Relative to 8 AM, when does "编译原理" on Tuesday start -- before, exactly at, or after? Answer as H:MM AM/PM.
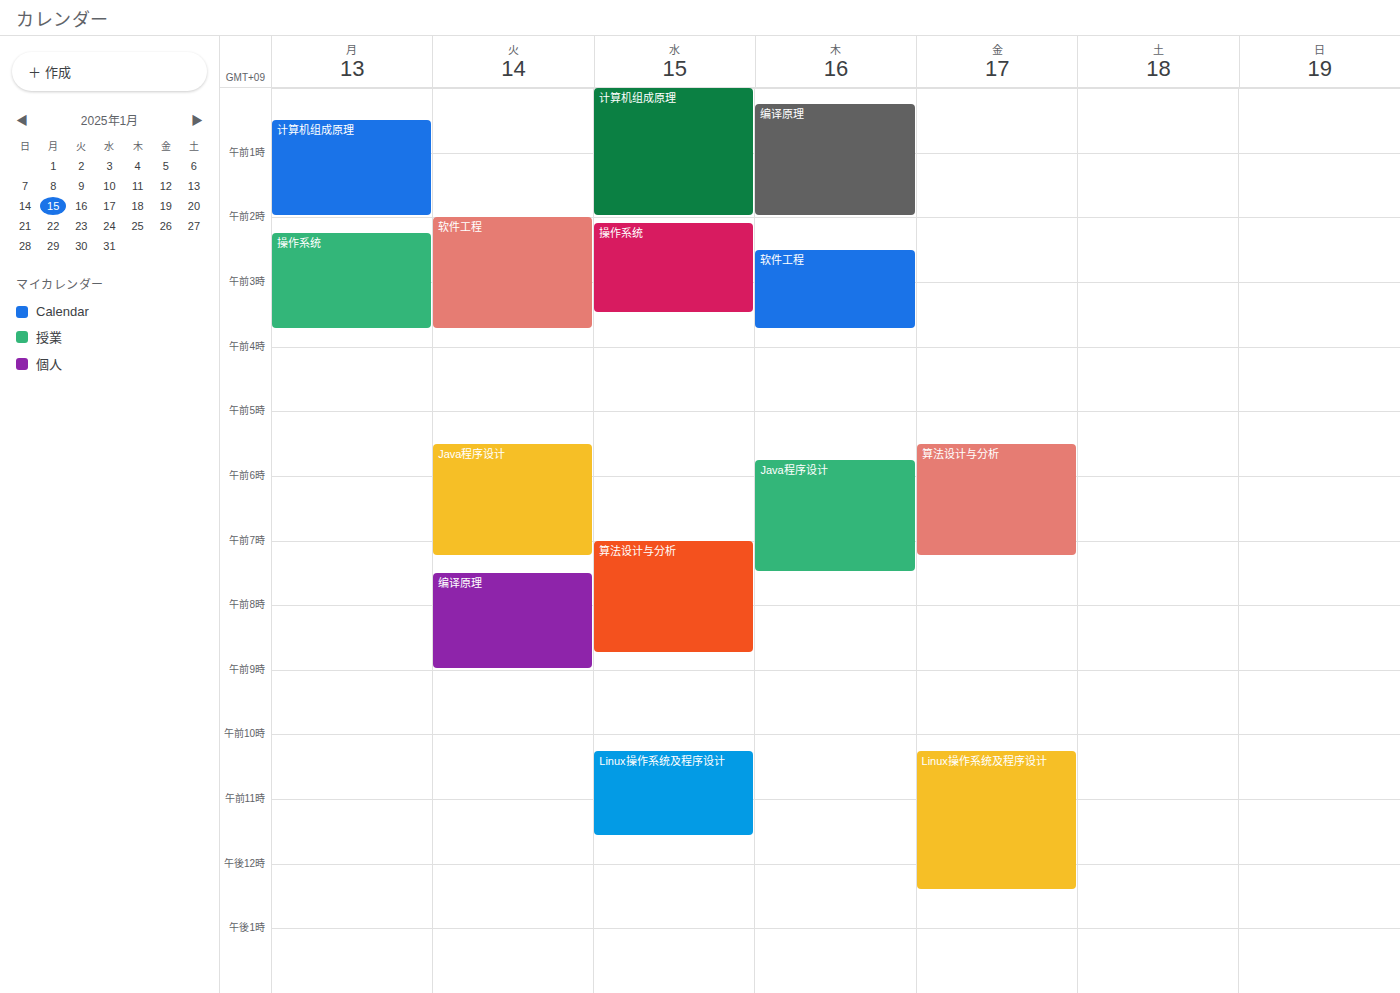
7:30 AM -- before 8 AM, 30 minutes above the 8 AM line.